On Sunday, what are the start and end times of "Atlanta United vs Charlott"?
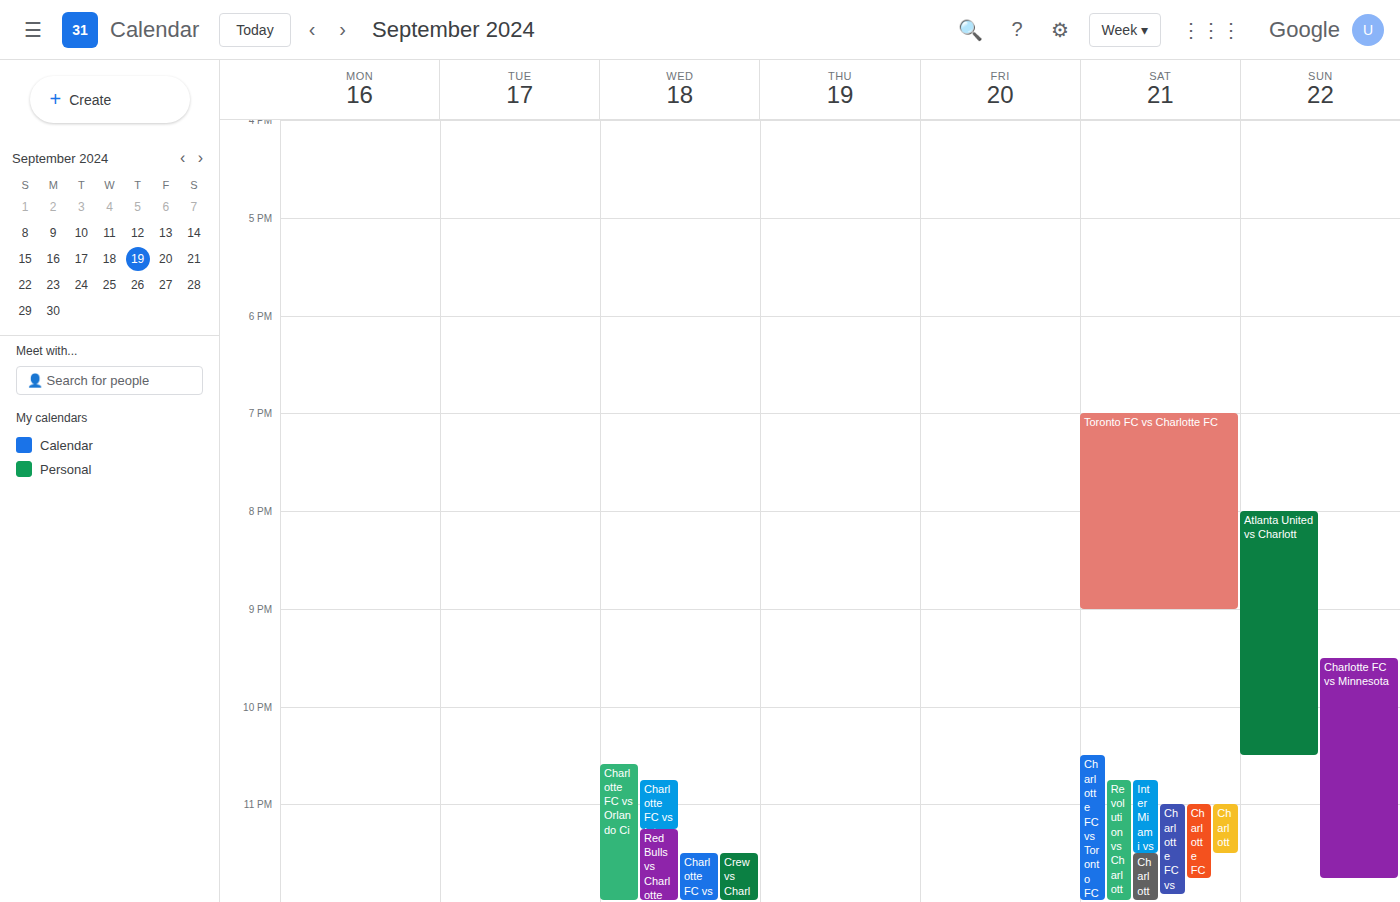
8:00 PM to 10:30 PM